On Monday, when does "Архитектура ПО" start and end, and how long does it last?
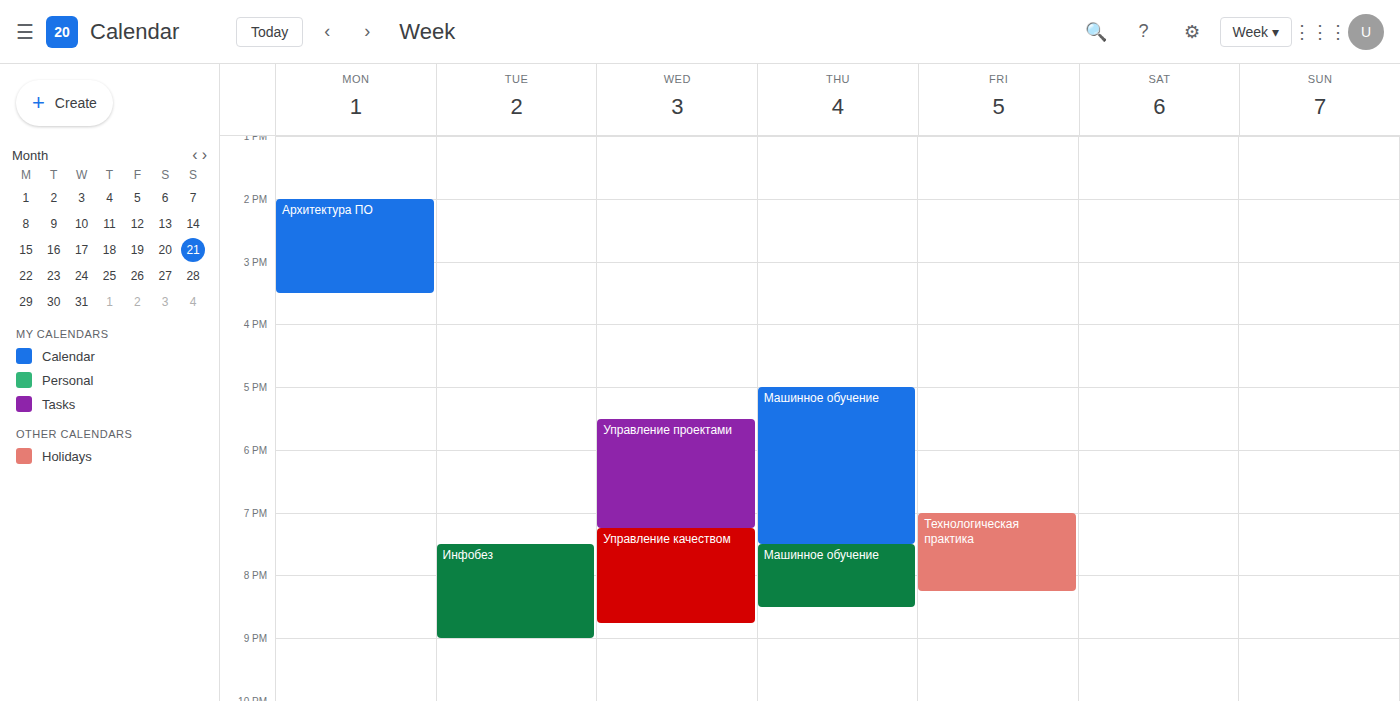
2:00 PM to 3:30 PM, 1 hour 30 minutes